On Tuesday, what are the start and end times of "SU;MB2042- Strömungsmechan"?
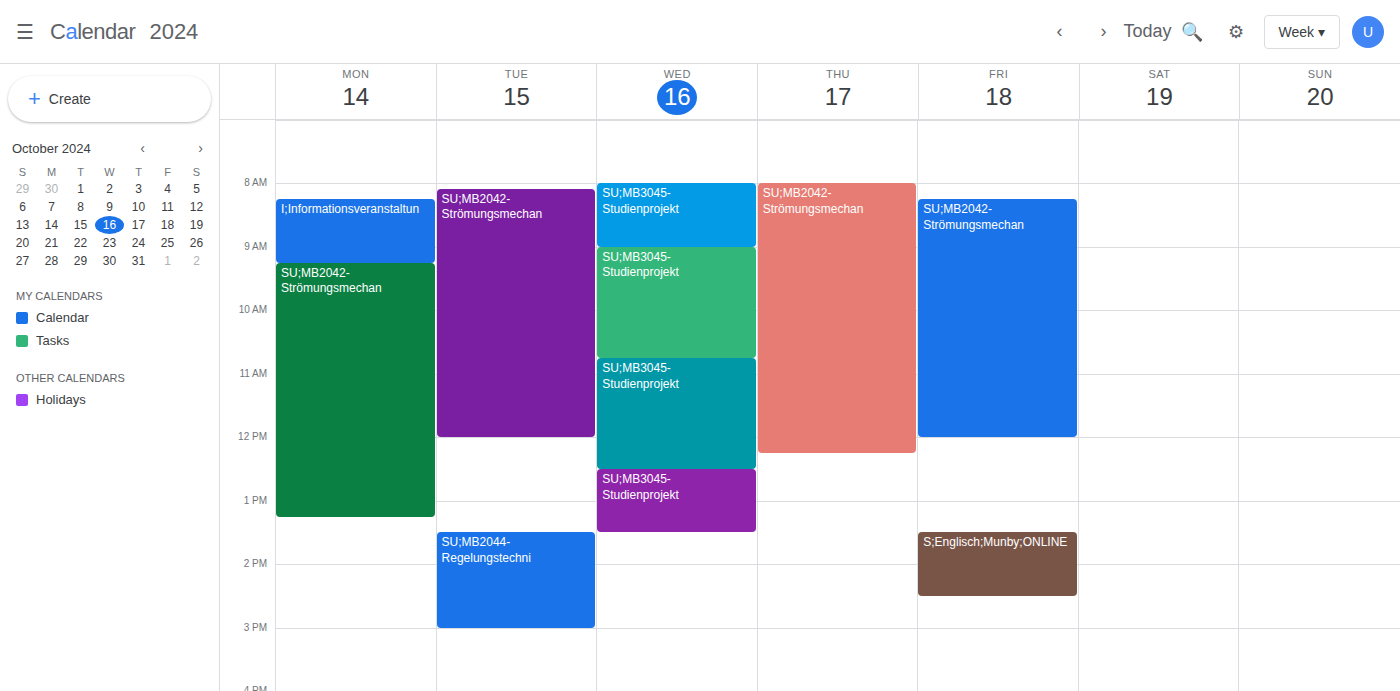
08:05 to 12:00